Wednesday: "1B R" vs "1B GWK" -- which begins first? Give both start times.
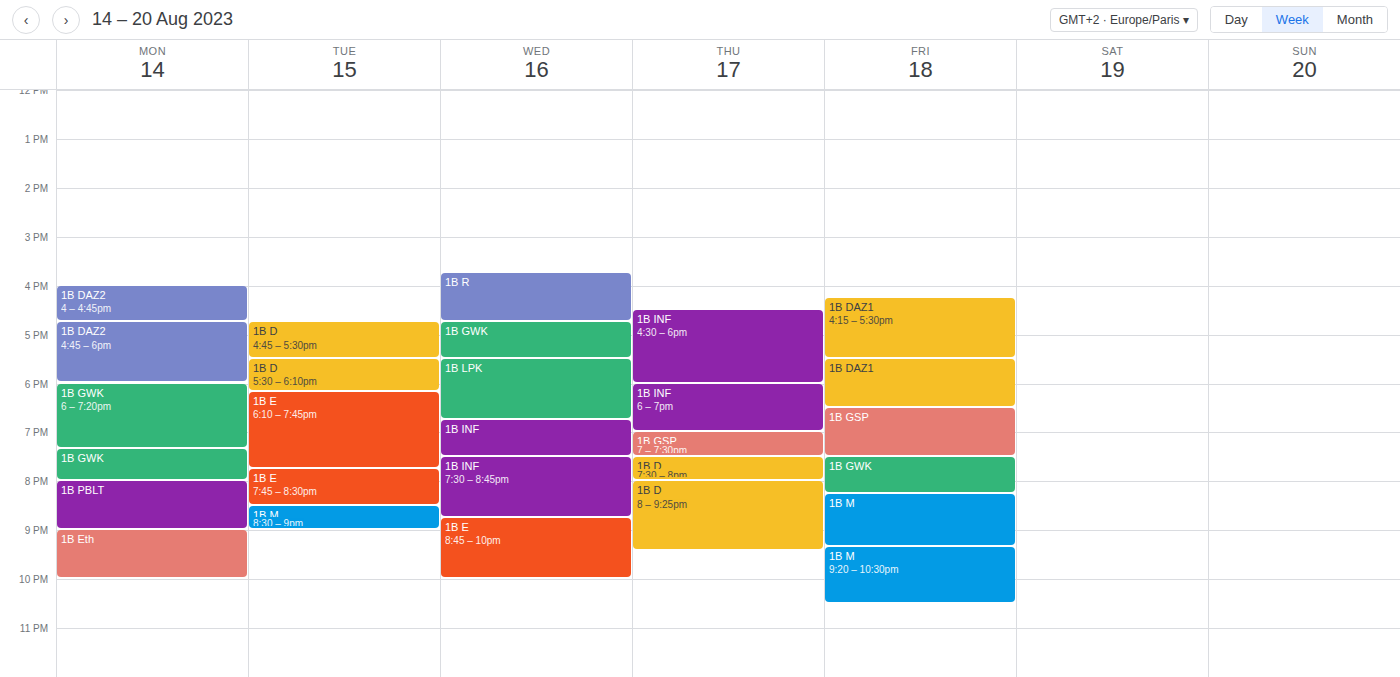
"1B R" 3:45 PM; "1B GWK" 4:45 PM.